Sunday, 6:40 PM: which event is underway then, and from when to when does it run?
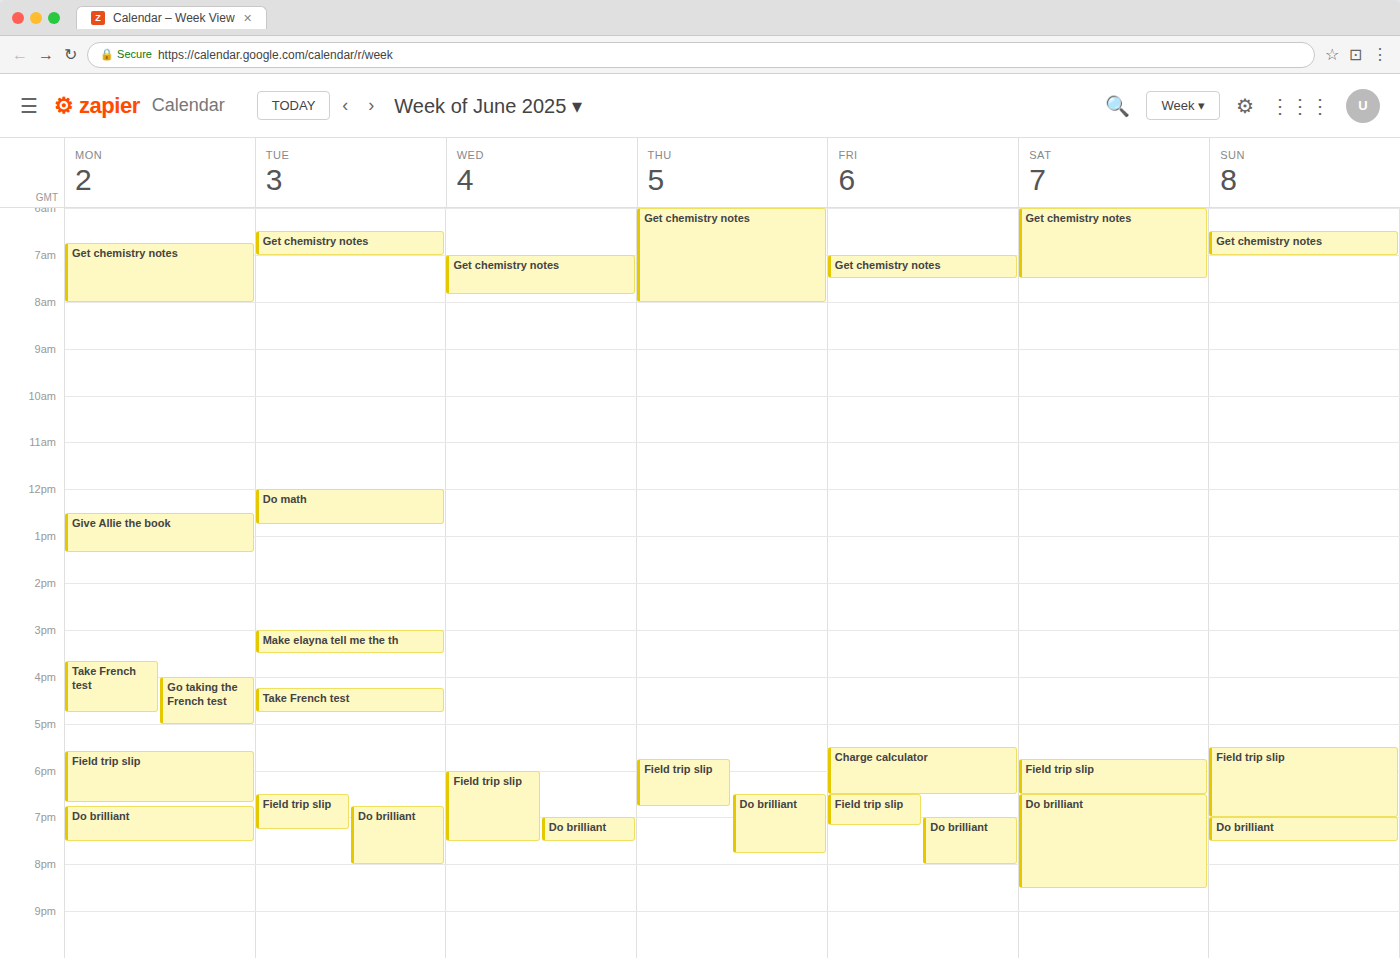
"Field trip slip", 5:30 PM to 7:00 PM